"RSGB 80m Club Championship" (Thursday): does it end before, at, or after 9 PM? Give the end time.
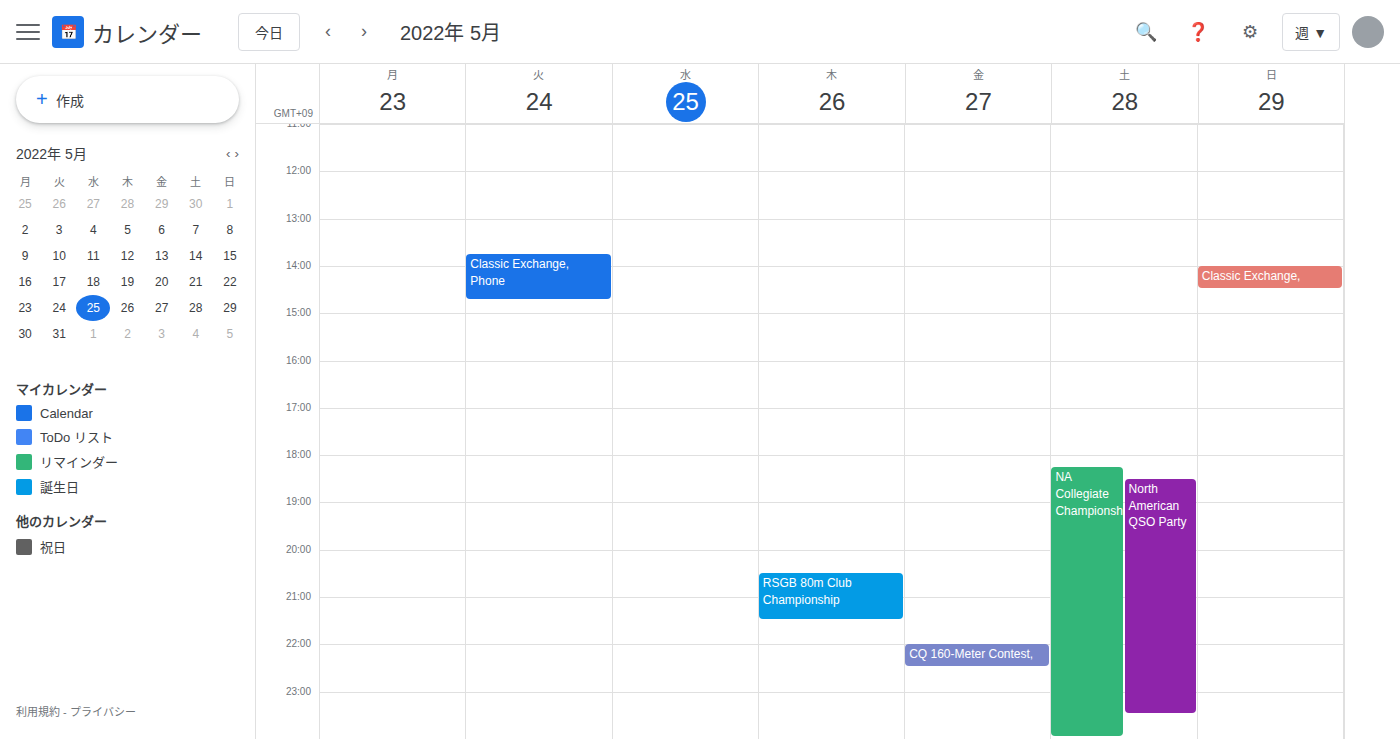
9:30 PM -- after 9 PM, 30 minutes below the 9 PM line.